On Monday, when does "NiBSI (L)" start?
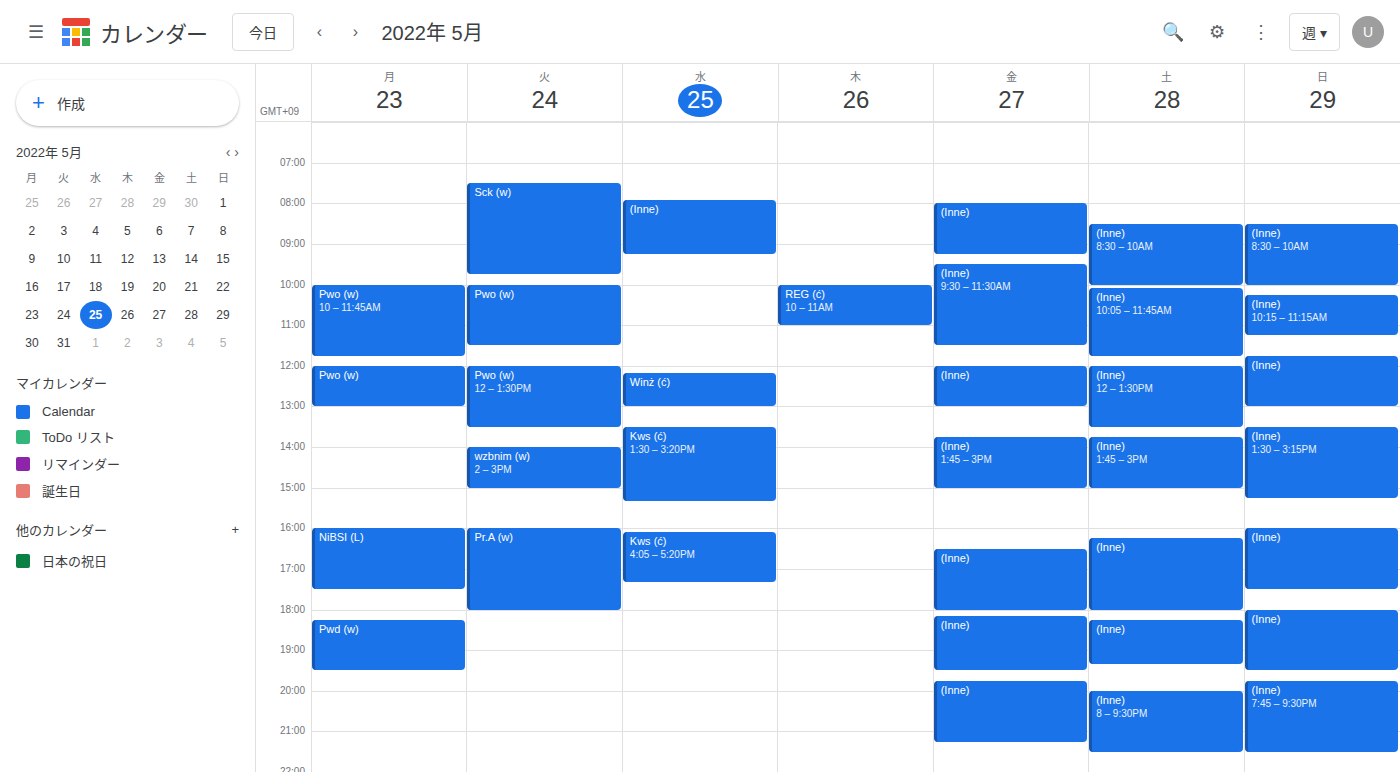
4:00 PM